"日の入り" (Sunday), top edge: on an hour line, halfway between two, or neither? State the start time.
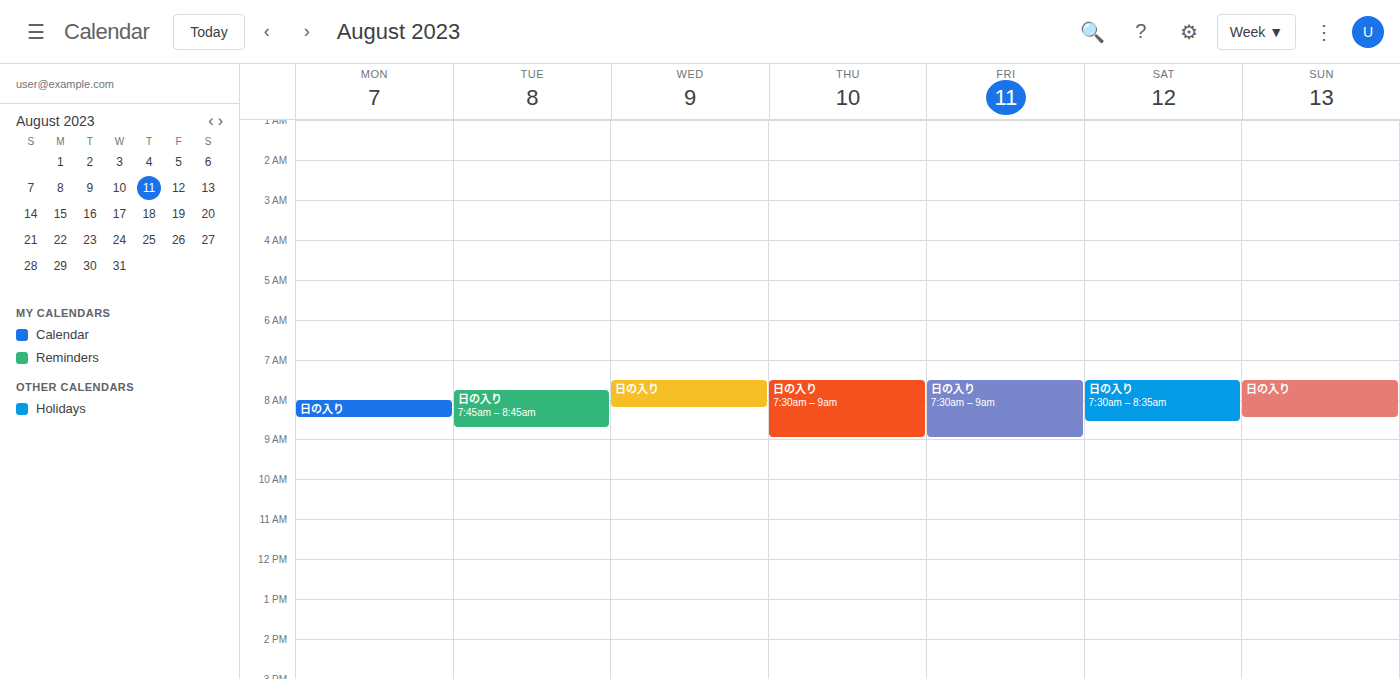
7:30 AM -- halfway between the 7 AM and 8 AM lines.